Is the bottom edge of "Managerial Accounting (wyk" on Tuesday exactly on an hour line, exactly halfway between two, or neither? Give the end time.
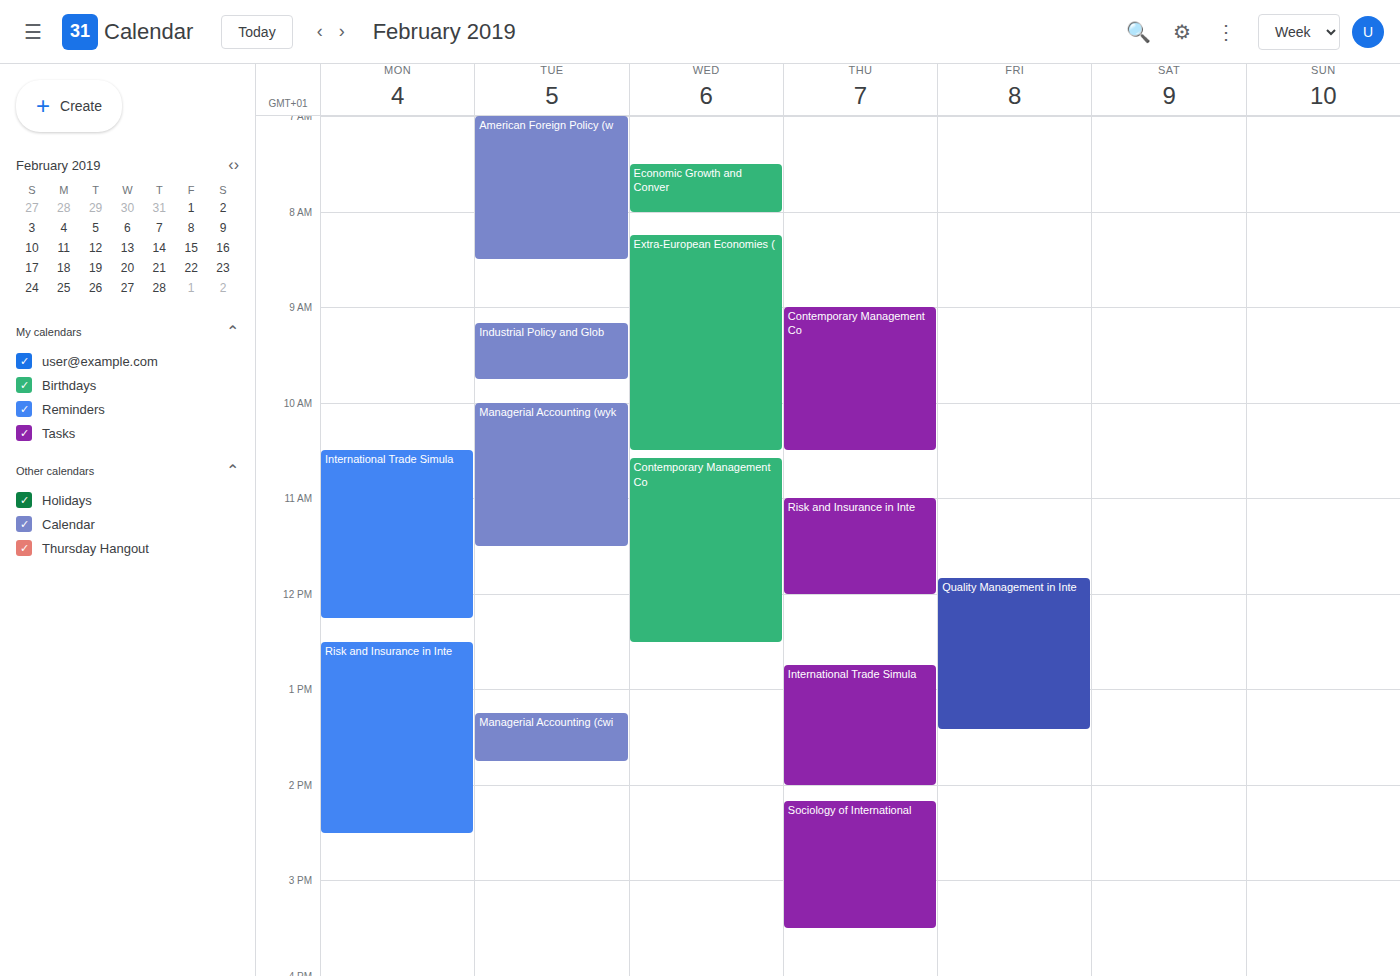
11:30 AM -- halfway between the 11 AM and 12 PM lines.